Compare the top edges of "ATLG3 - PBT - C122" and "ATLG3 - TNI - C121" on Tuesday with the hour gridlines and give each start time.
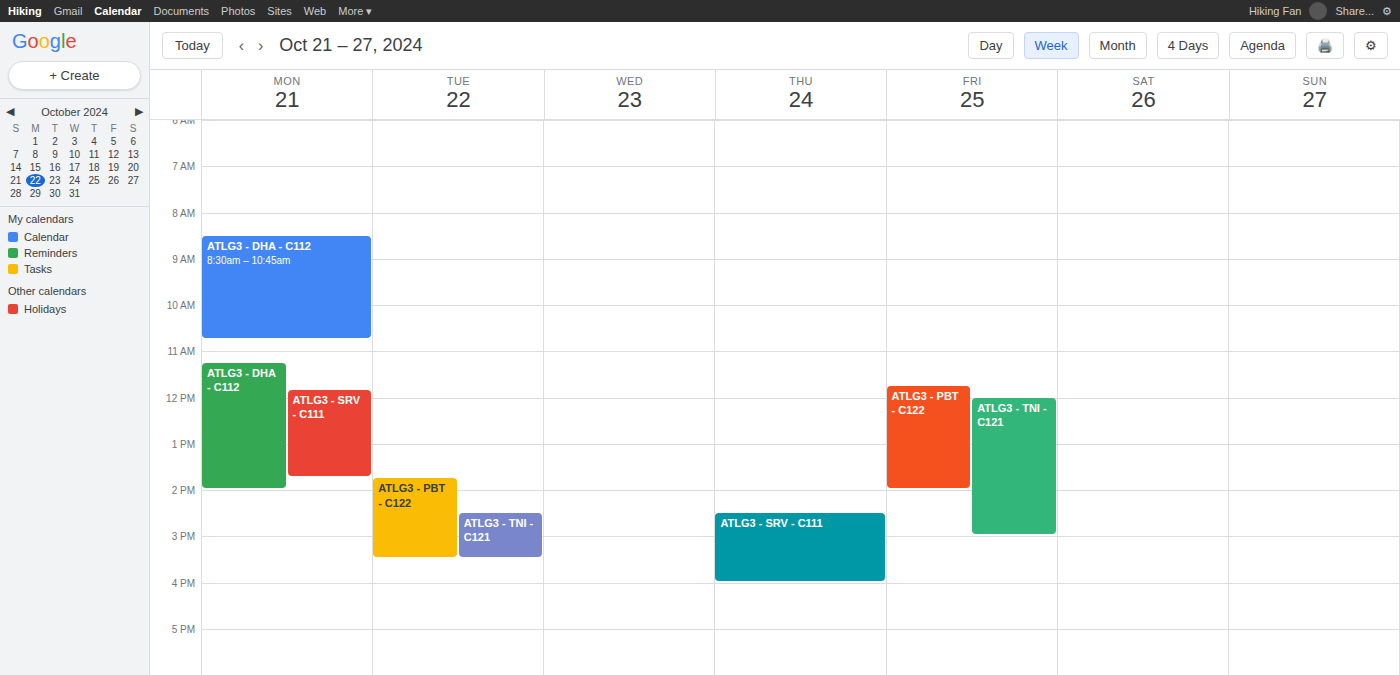
"ATLG3 - PBT - C122": 1:45 PM, neither: three quarters of the way from the 1 PM line to the 2 PM line. "ATLG3 - TNI - C121": 2:30 PM, halfway between the 2 PM and 3 PM lines.